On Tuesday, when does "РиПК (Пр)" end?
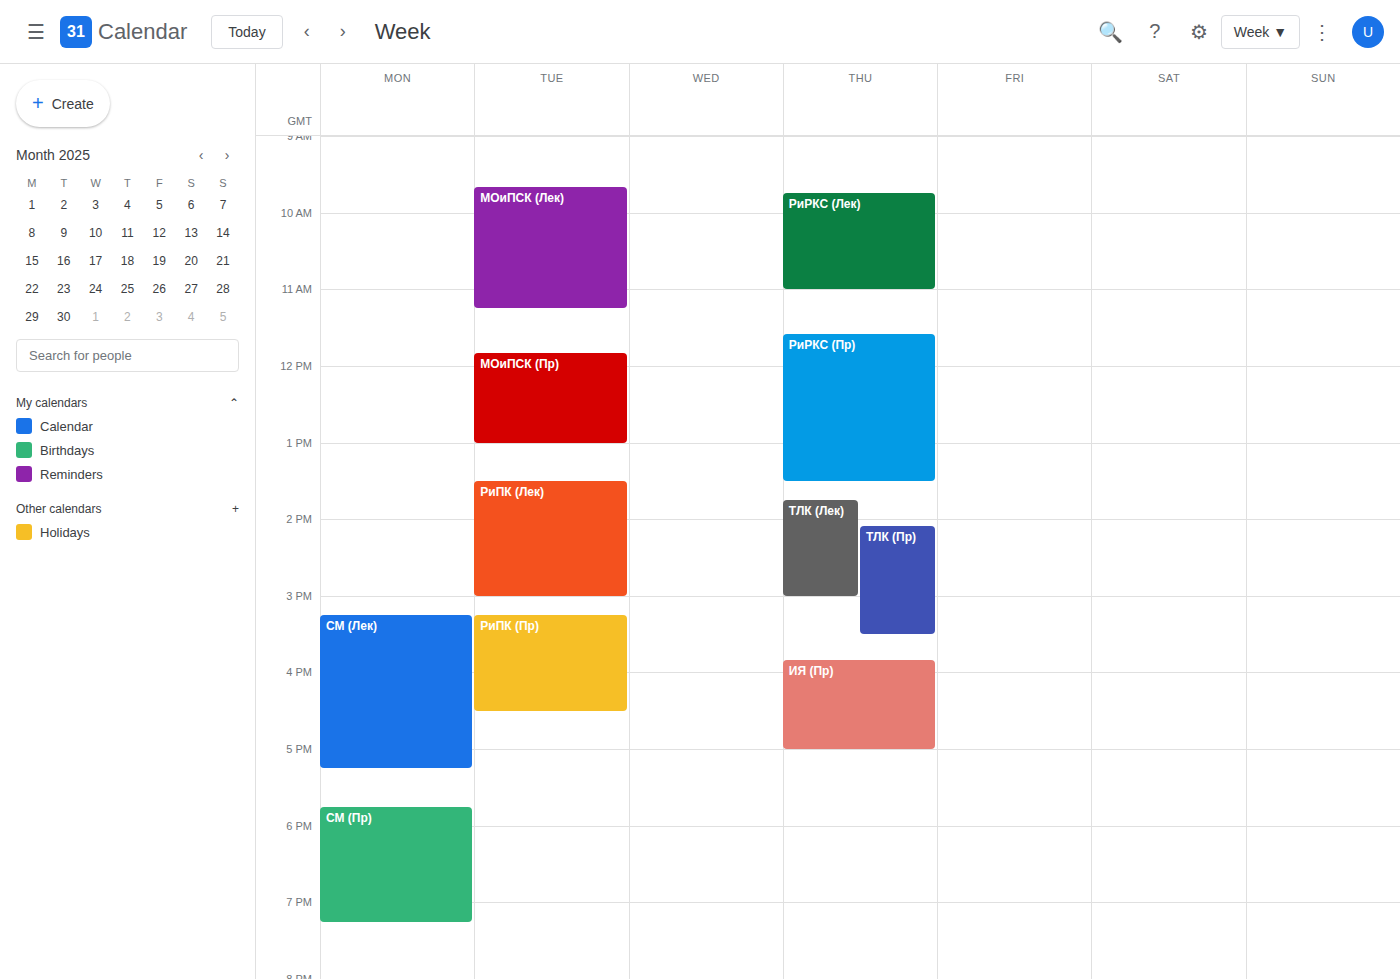
4:30 PM